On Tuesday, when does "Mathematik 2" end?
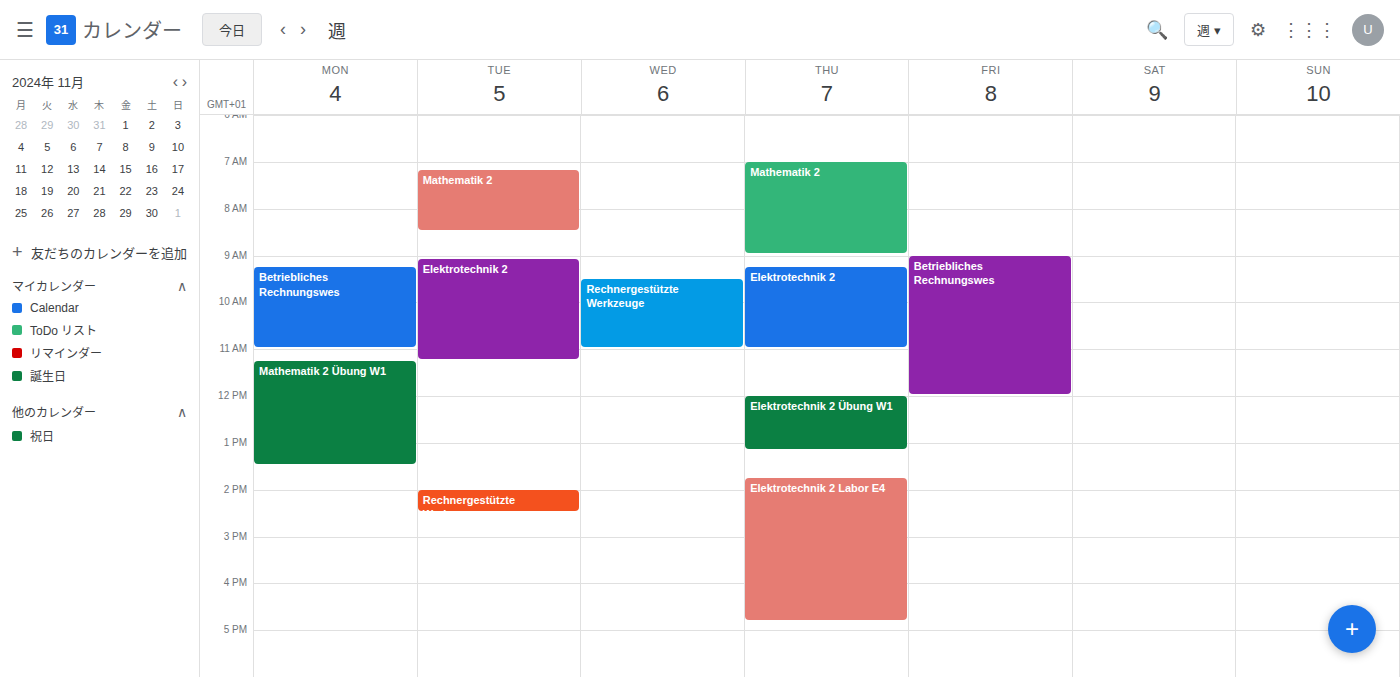
8:30 AM